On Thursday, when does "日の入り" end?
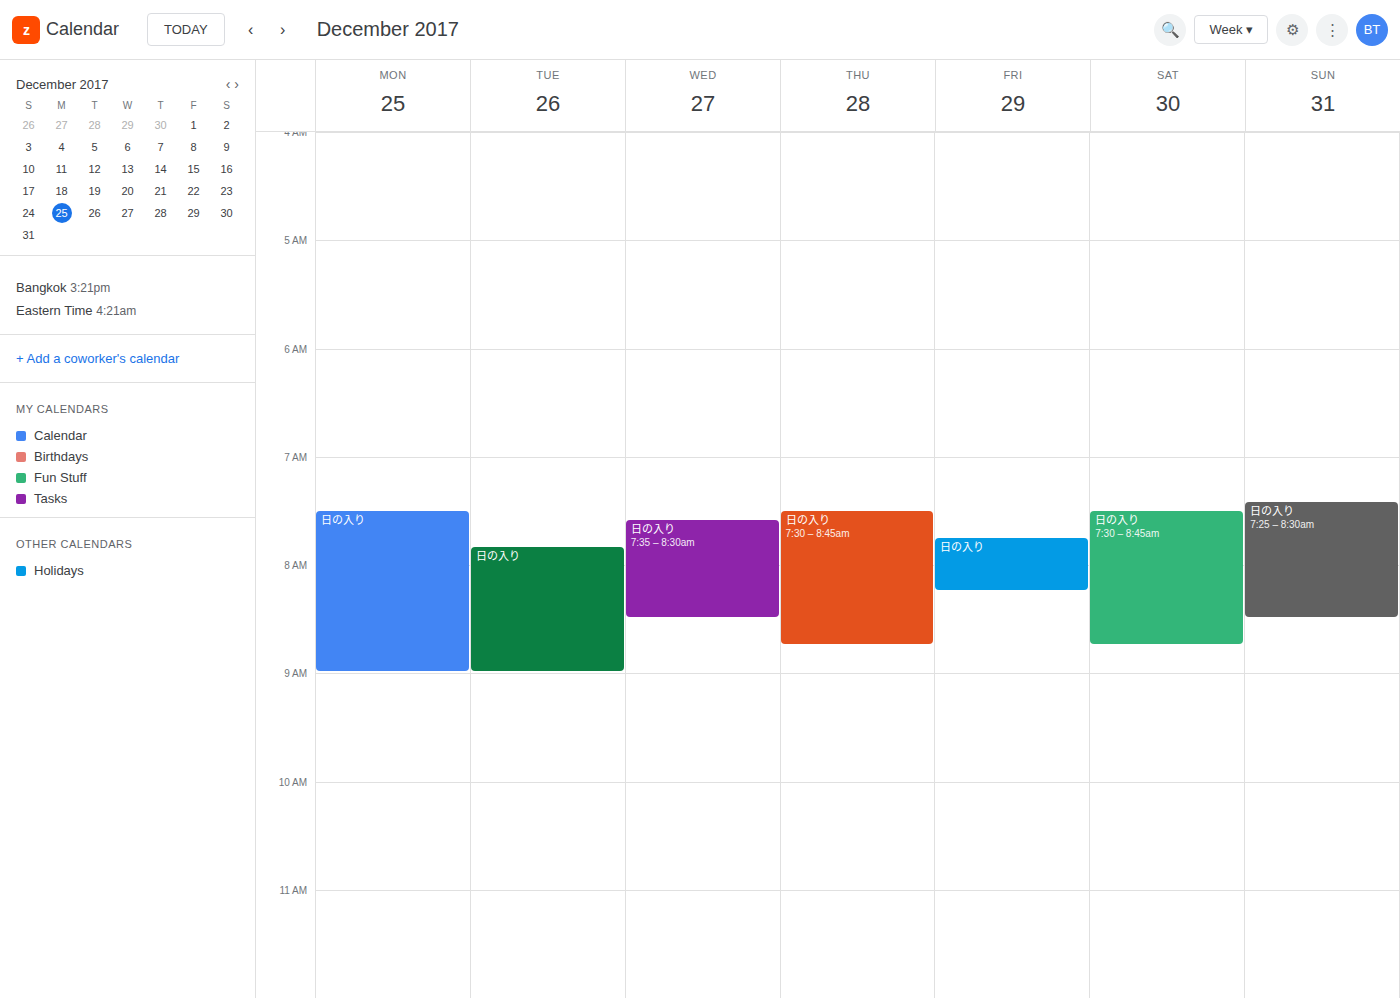
8:45 AM